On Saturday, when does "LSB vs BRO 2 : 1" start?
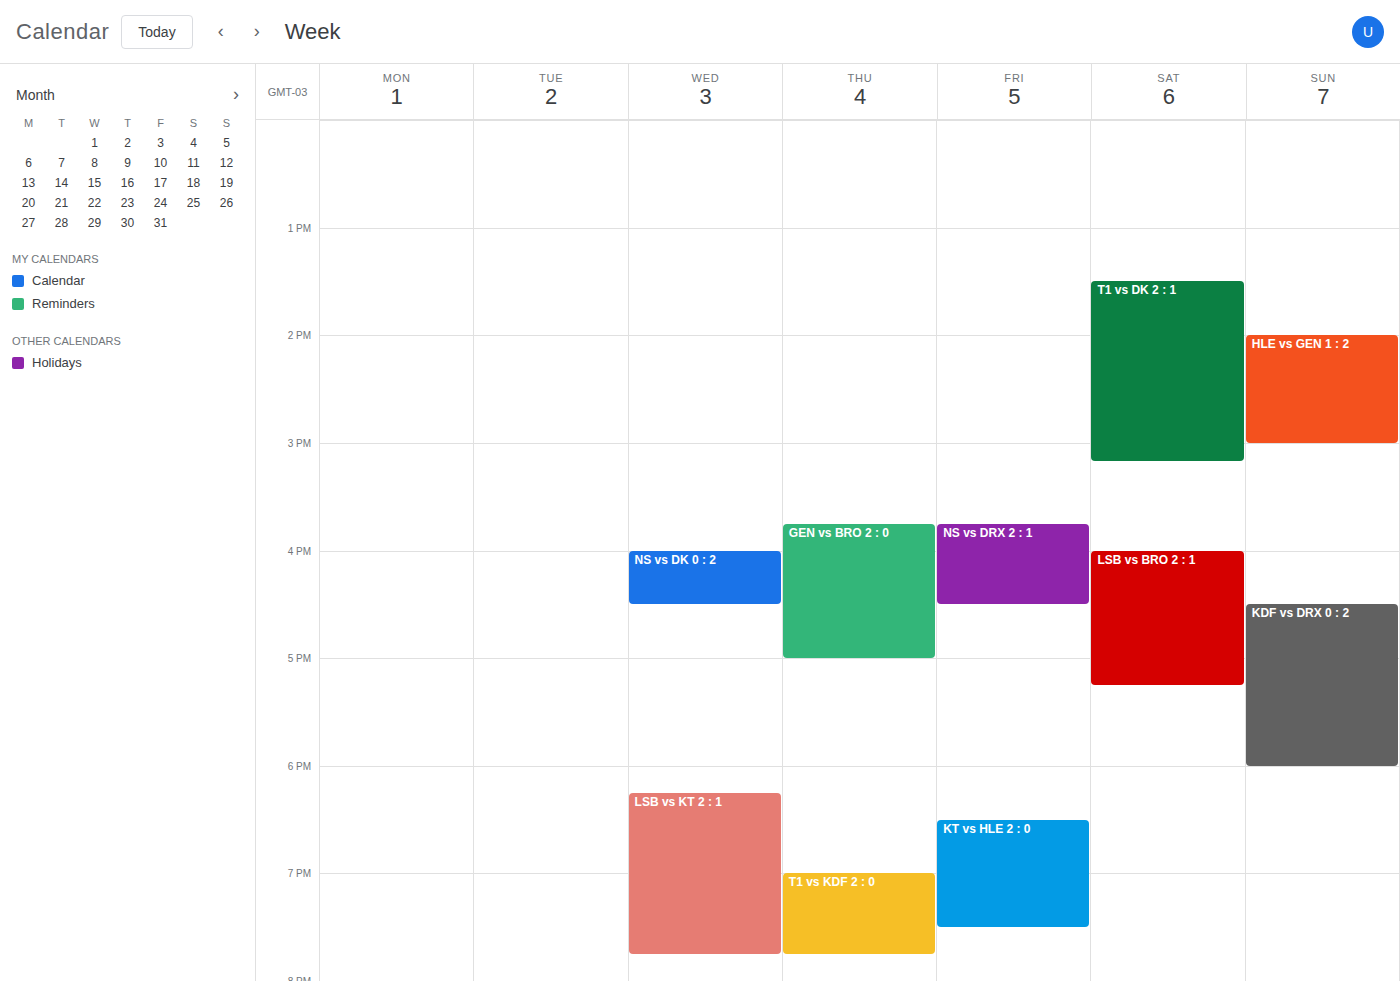
4:00 PM